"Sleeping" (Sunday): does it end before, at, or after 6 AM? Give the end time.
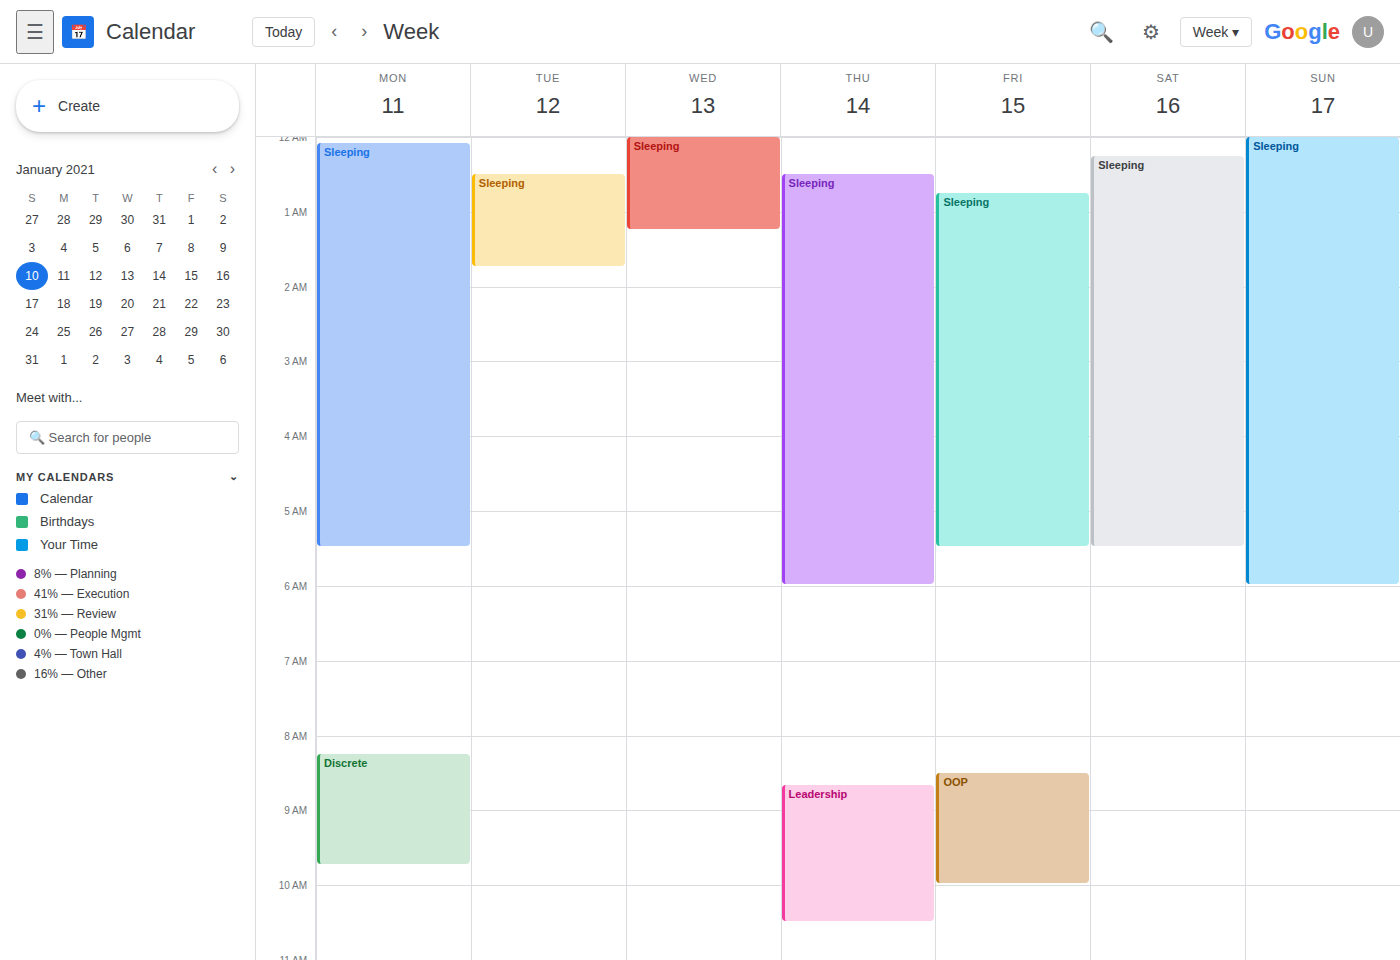
6:00 AM -- exactly at 6 AM, on the 6 AM line.